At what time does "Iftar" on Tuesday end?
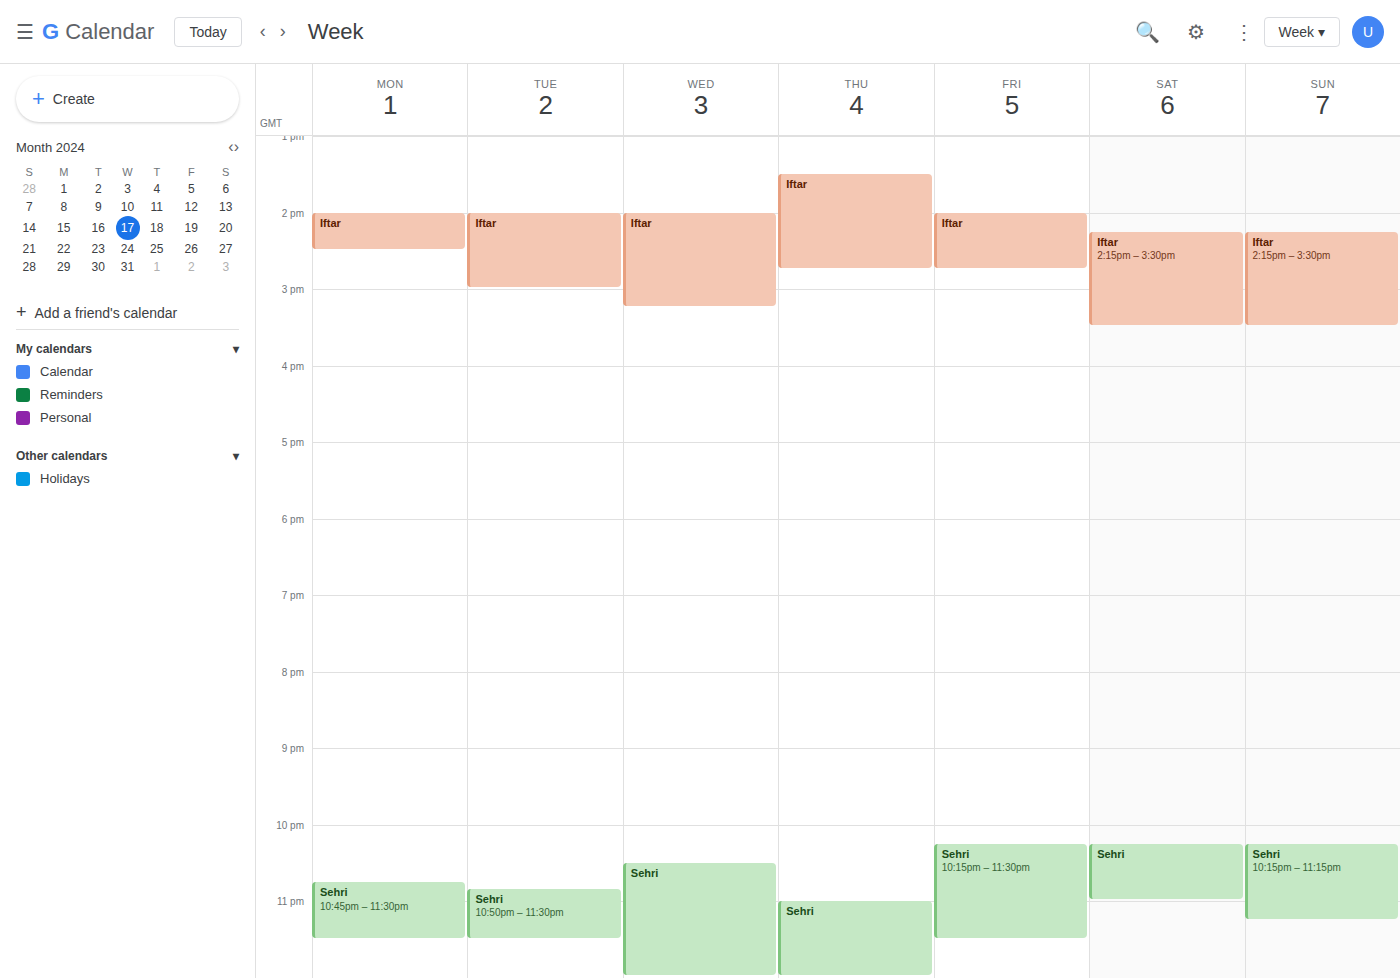
15:00